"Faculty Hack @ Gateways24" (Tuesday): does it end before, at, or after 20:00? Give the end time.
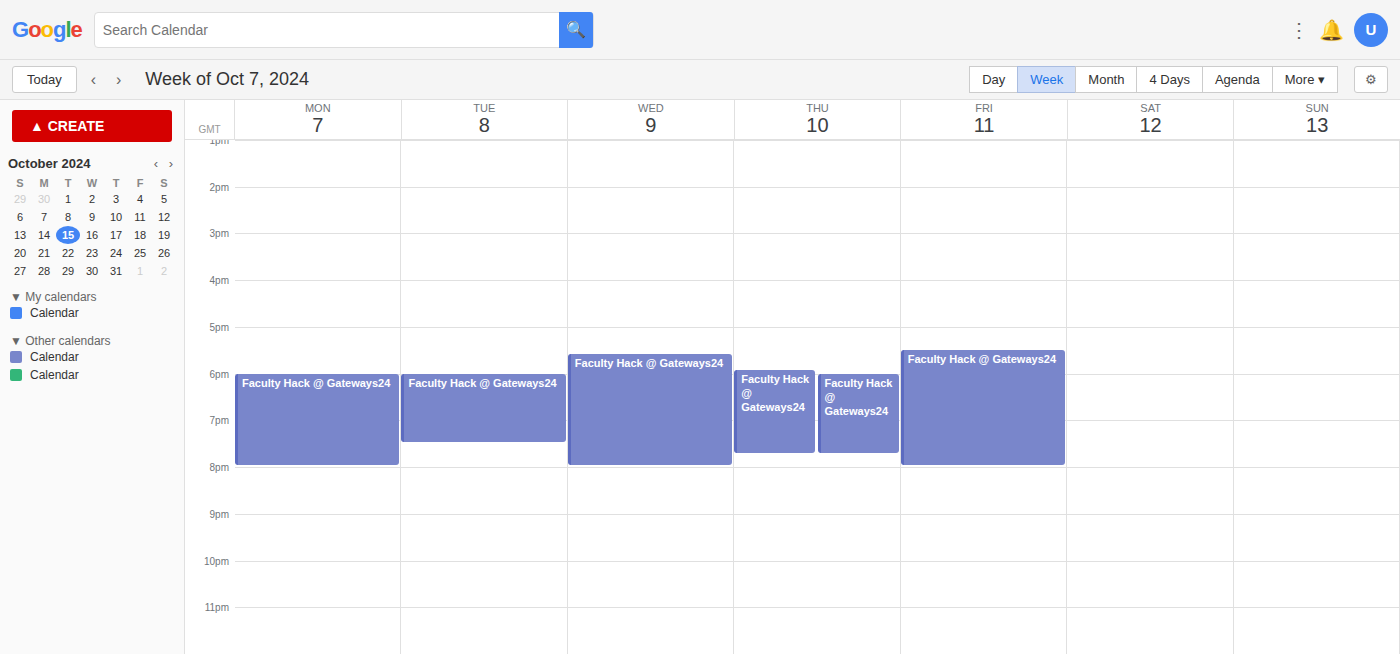
19:30 -- before 20:00, 30 minutes above the 20:00 line.